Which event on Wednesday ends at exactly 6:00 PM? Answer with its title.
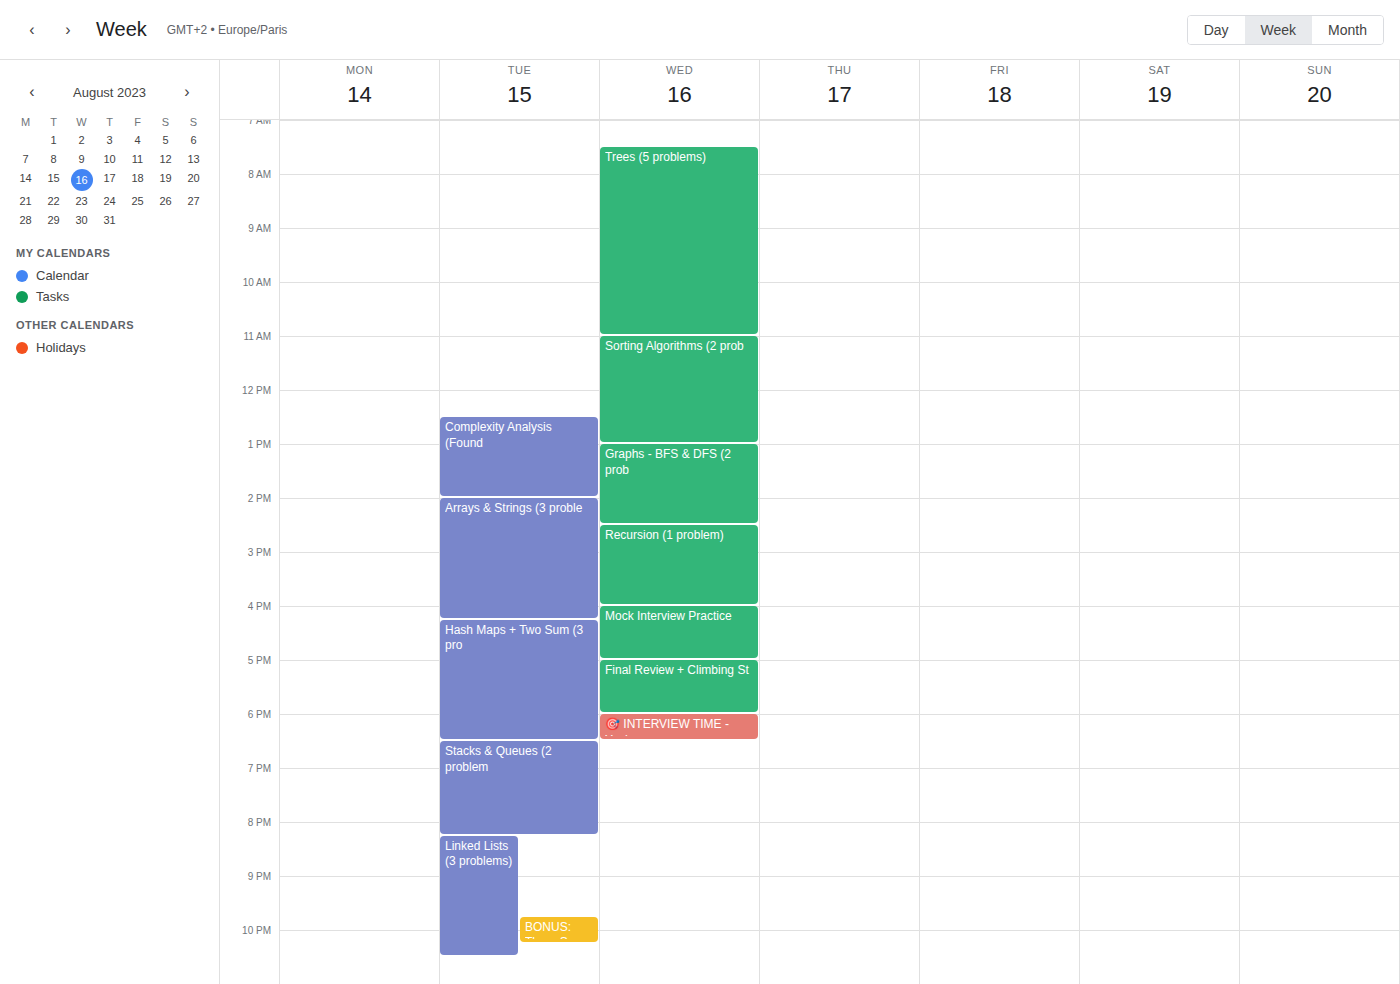
"Final Review + Climbing St"